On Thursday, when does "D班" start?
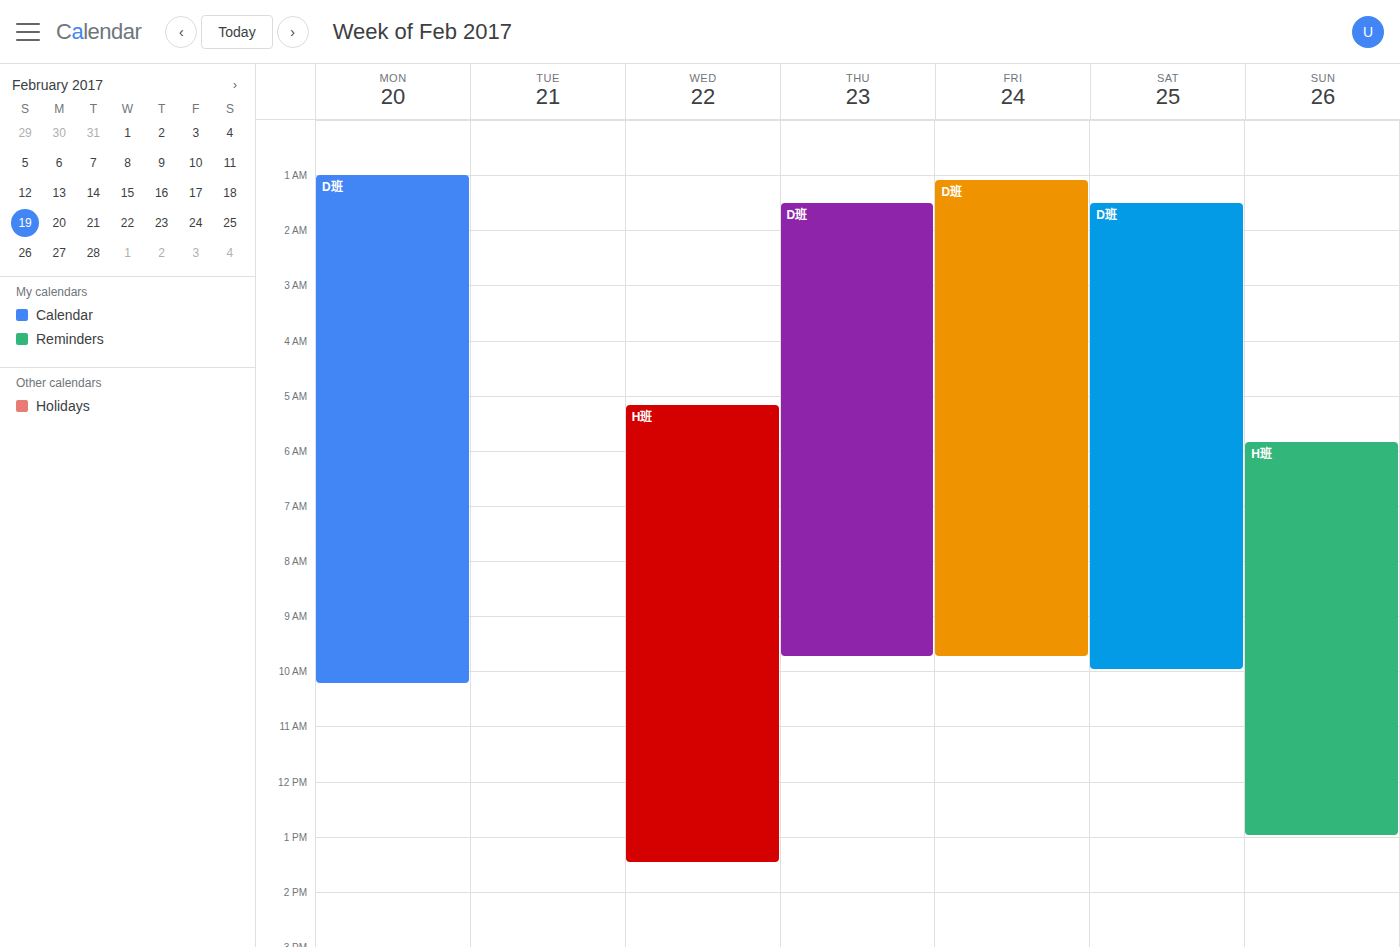
1:30 AM